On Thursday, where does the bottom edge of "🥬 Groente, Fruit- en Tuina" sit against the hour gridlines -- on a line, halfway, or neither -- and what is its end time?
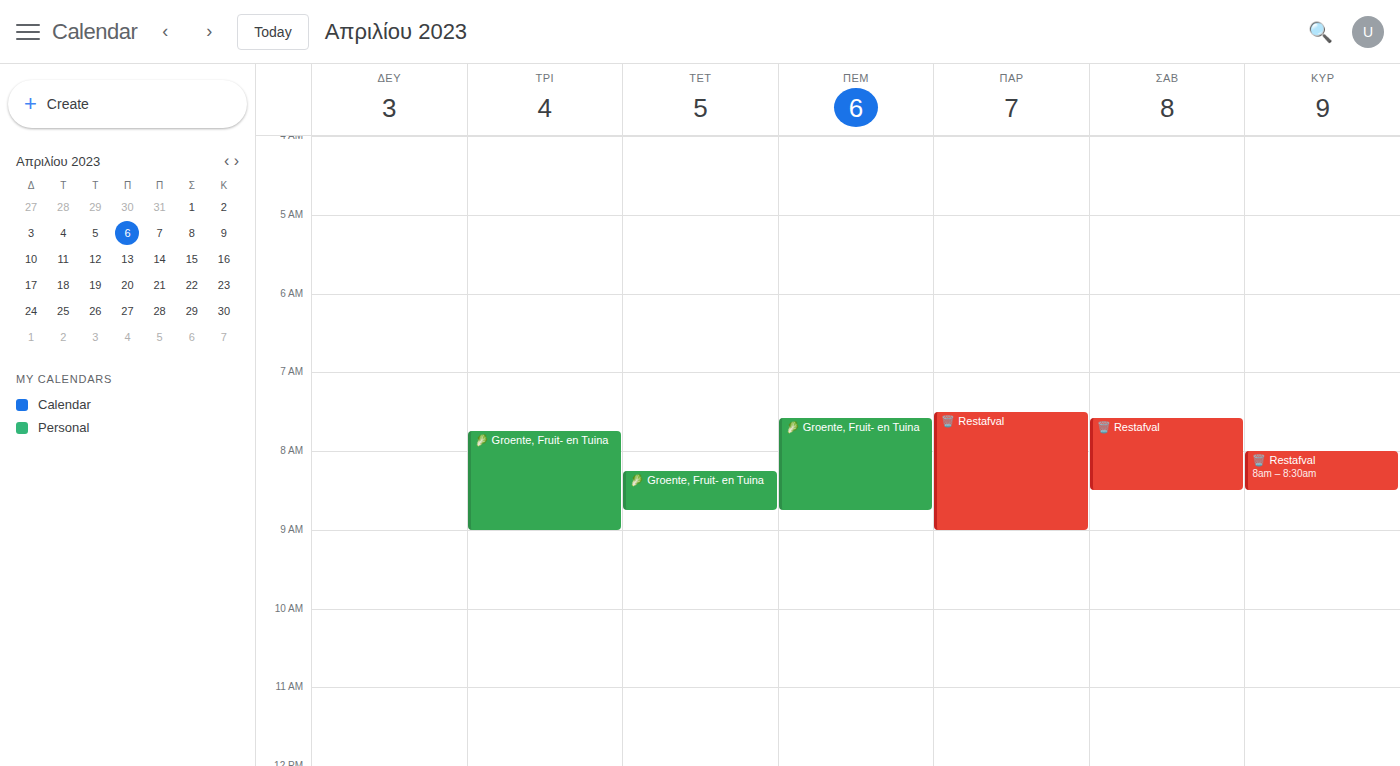
8:45 AM -- neither: three quarters of the way from the 8 AM line to the 9 AM line.